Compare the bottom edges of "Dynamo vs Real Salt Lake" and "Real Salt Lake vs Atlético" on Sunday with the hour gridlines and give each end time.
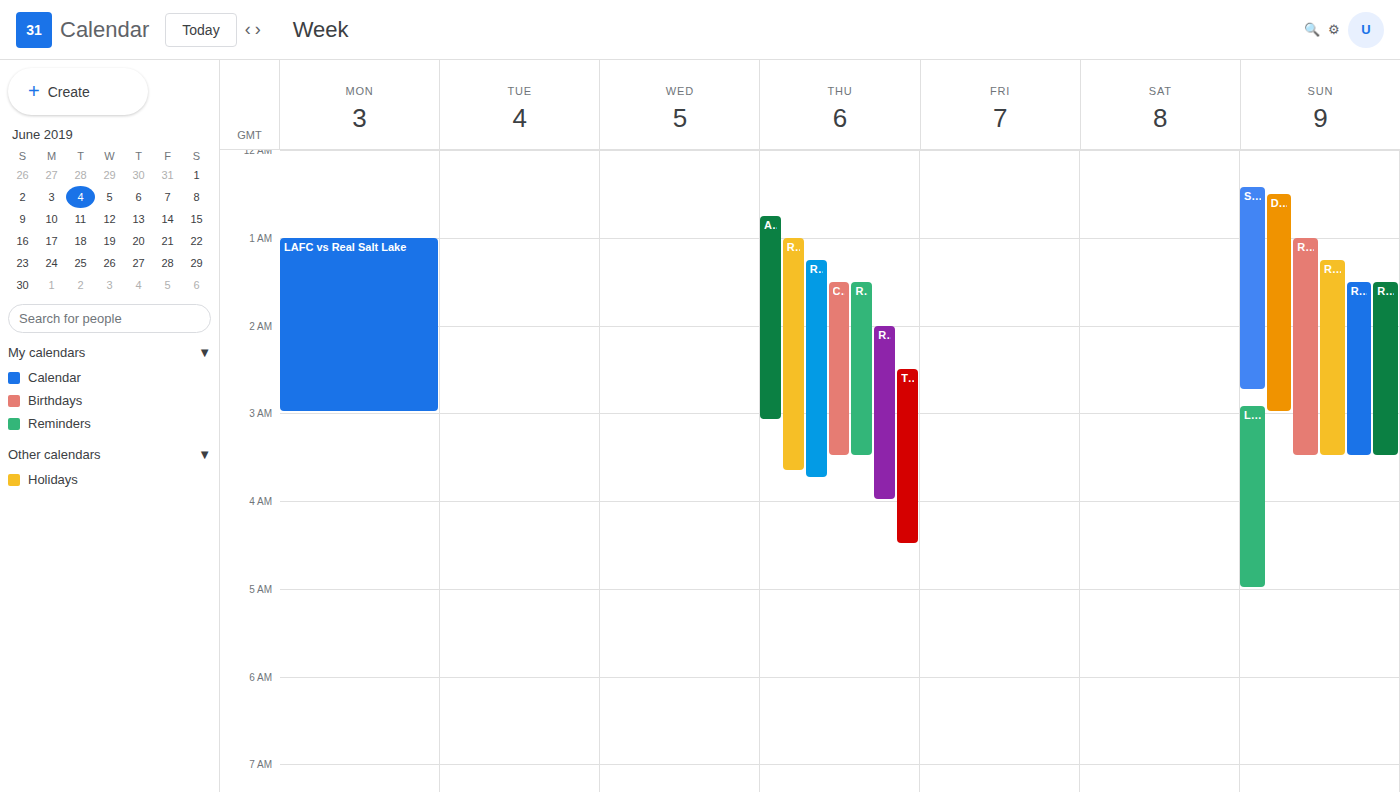
"Dynamo vs Real Salt Lake": 03:00, exactly on the 03:00 line. "Real Salt Lake vs Atlético": 03:30, halfway between the 03:00 and 04:00 lines.